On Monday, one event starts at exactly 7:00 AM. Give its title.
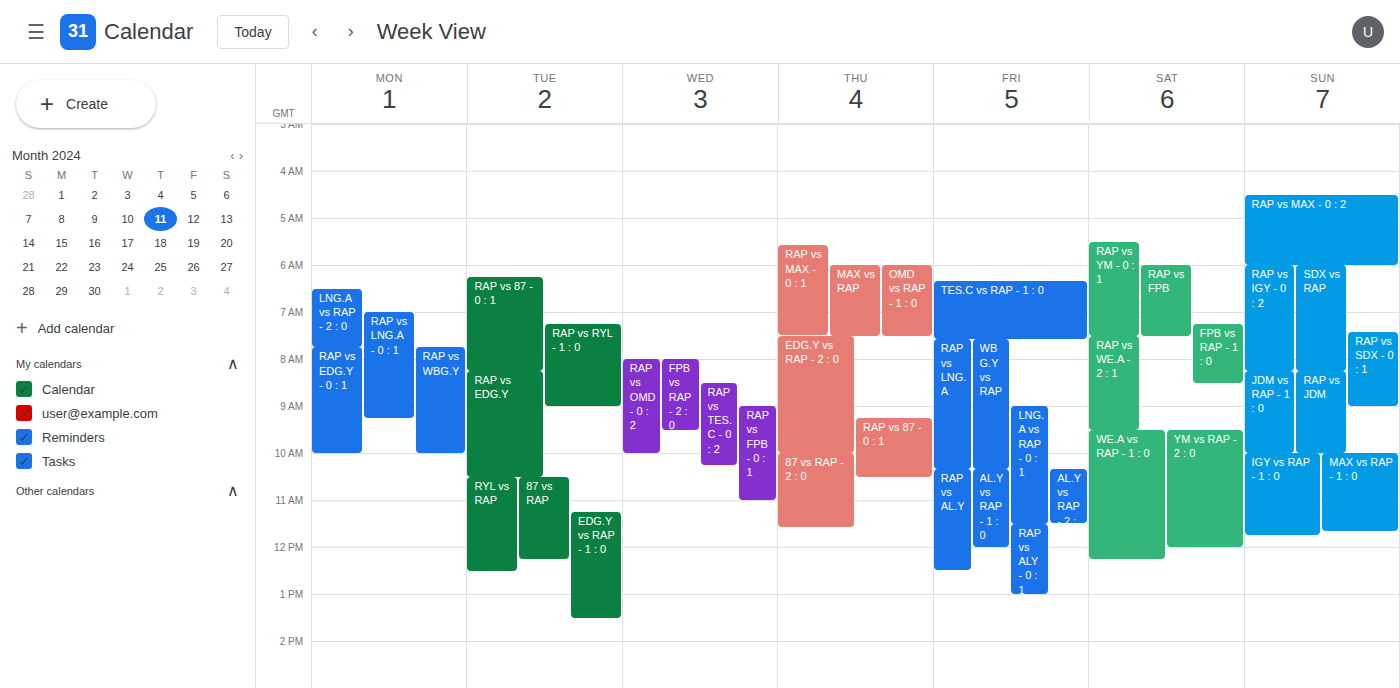
"RAP vs LNG.A - 0 : 1"